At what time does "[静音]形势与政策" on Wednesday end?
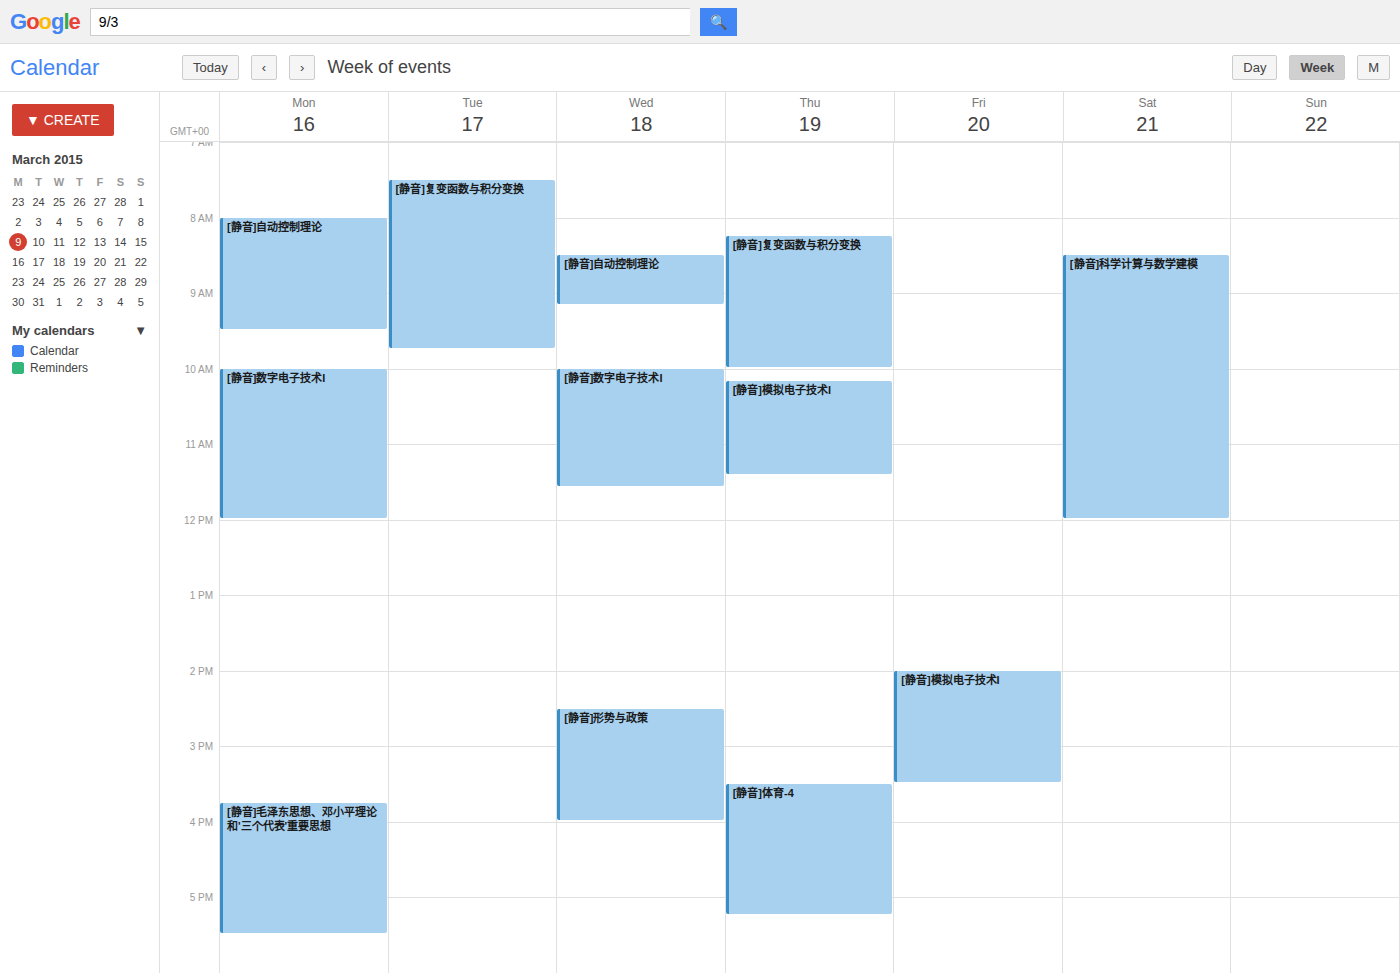
4:00 PM